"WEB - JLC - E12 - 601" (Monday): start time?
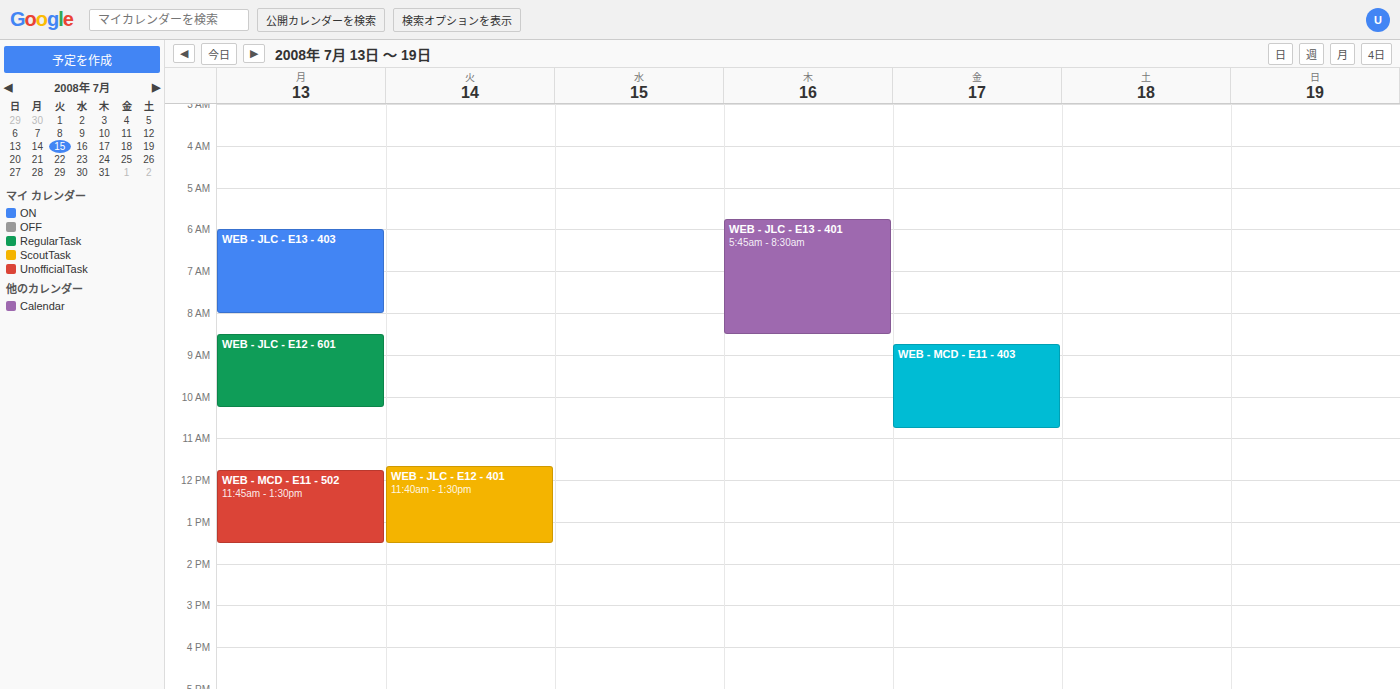
8:30 AM